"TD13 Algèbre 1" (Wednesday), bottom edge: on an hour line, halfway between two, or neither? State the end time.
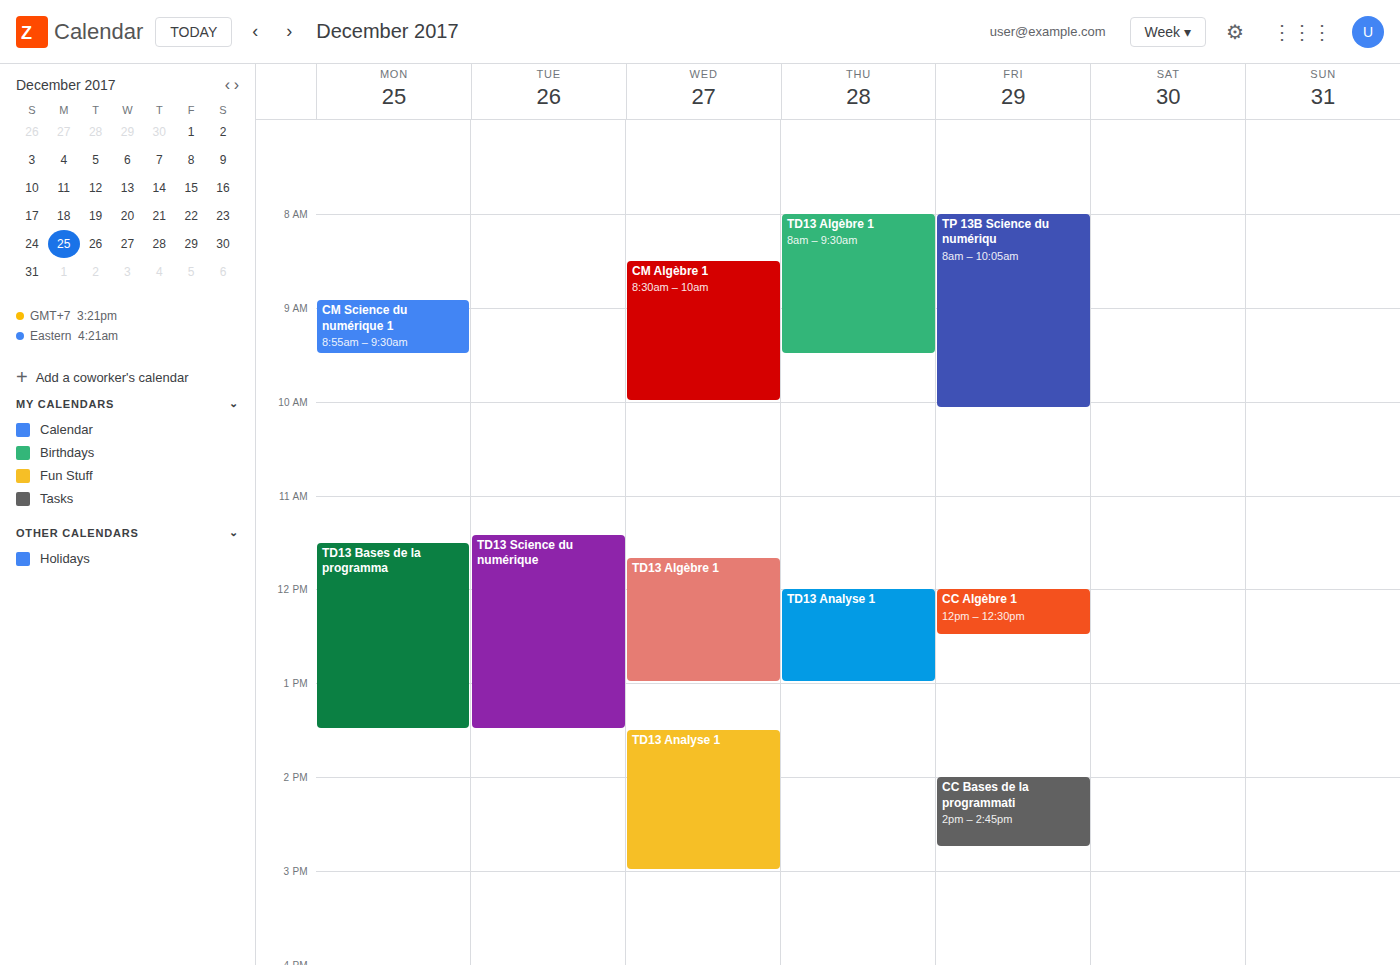
1:00 PM -- exactly on the 1 PM line.